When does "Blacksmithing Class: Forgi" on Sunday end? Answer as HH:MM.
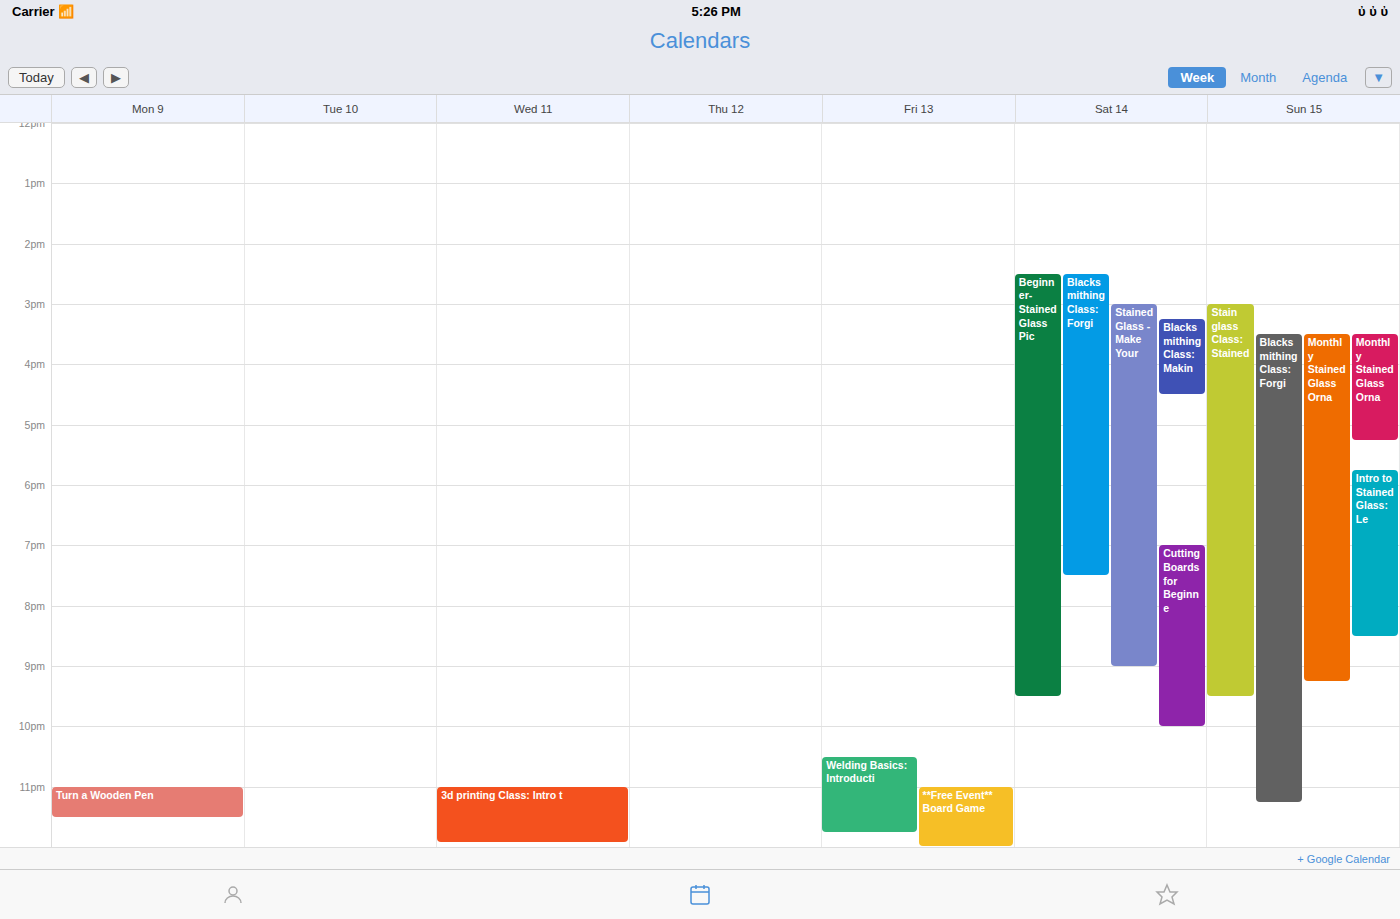
23:15